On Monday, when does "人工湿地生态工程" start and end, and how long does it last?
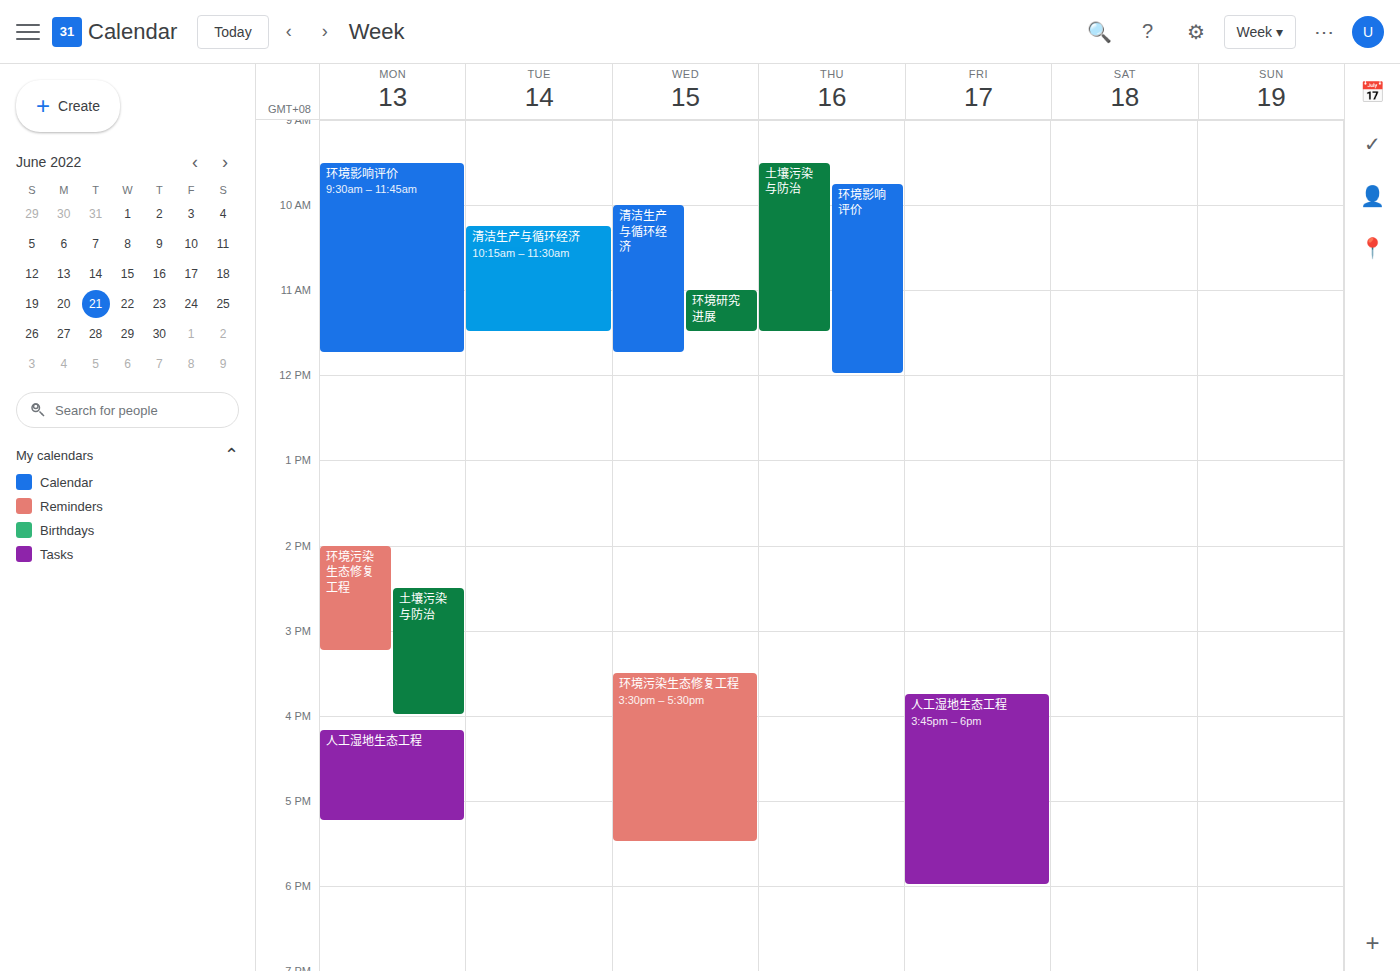
4:10 PM to 5:15 PM, 1 hour 5 minutes